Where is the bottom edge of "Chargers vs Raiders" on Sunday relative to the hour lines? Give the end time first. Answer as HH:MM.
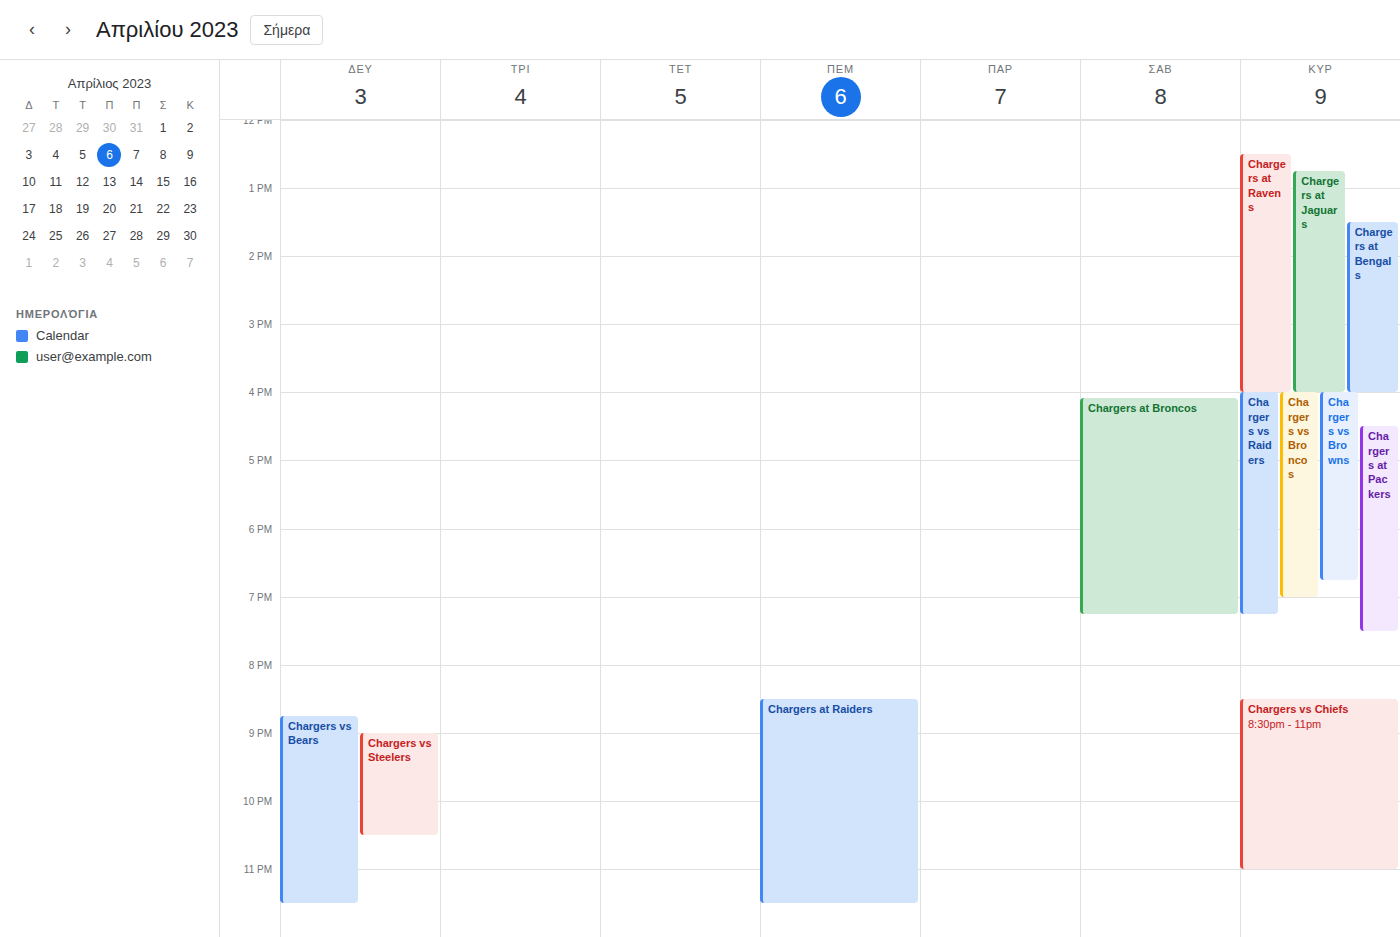
19:15 -- neither: a quarter of the way from the 19:00 line to the 20:00 line.